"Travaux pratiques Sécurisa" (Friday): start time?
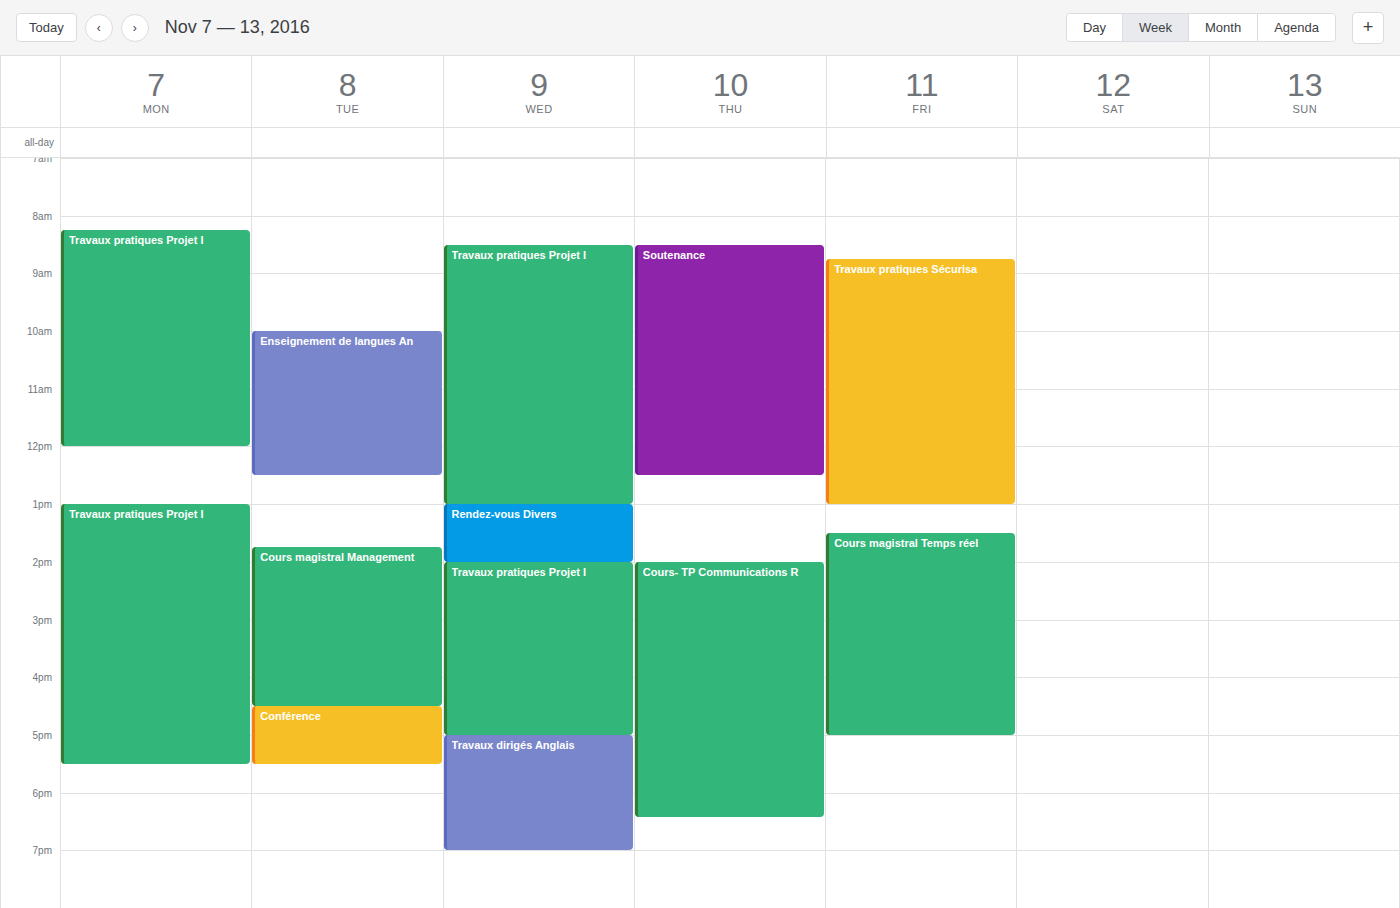
8:45 AM